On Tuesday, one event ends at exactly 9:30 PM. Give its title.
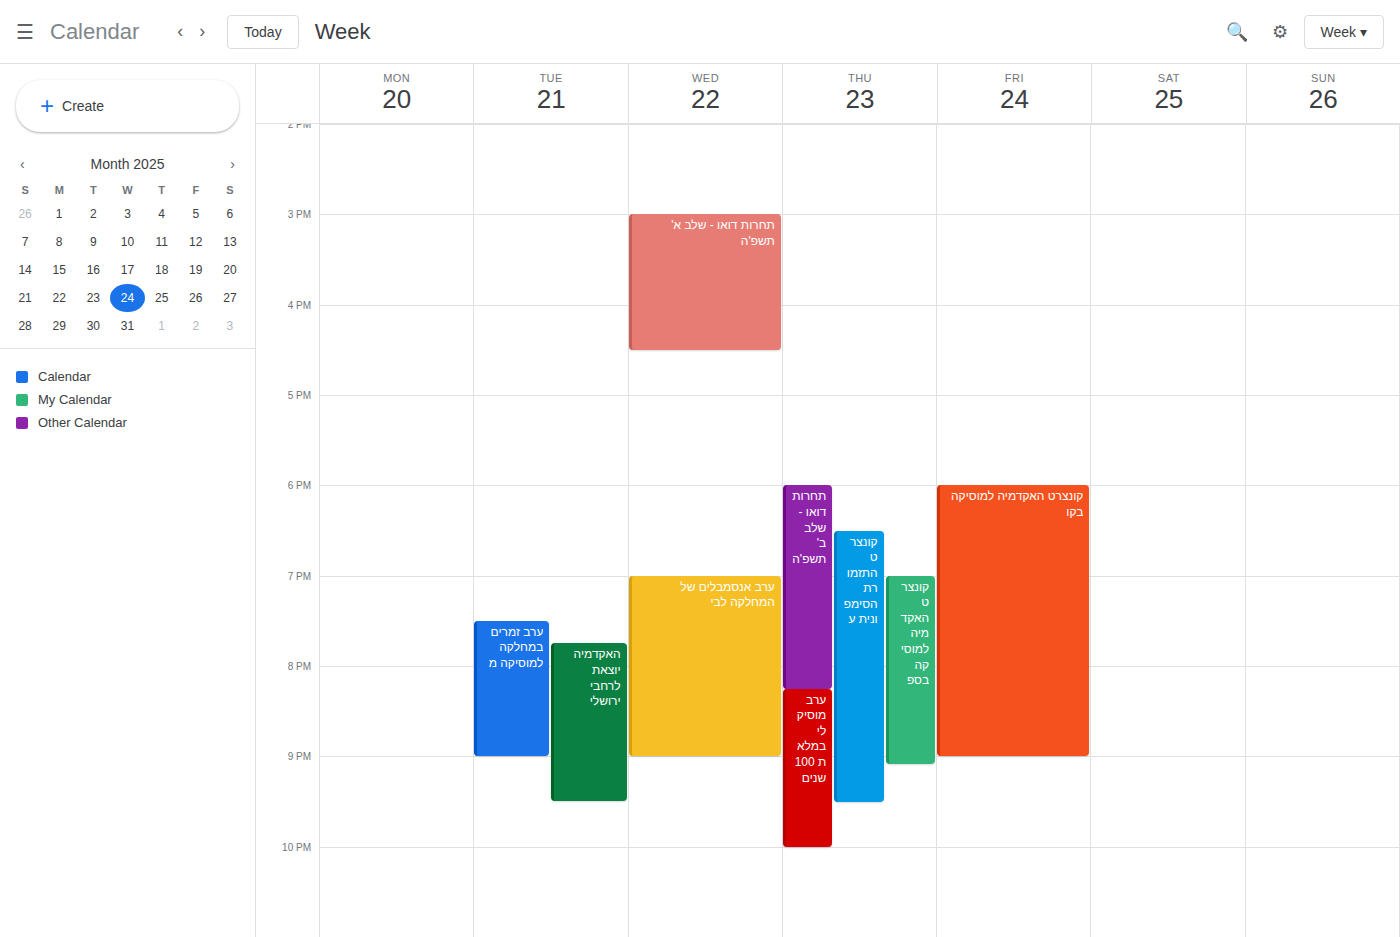
"האקדמיה יוצאת לרחבי ירושלי"